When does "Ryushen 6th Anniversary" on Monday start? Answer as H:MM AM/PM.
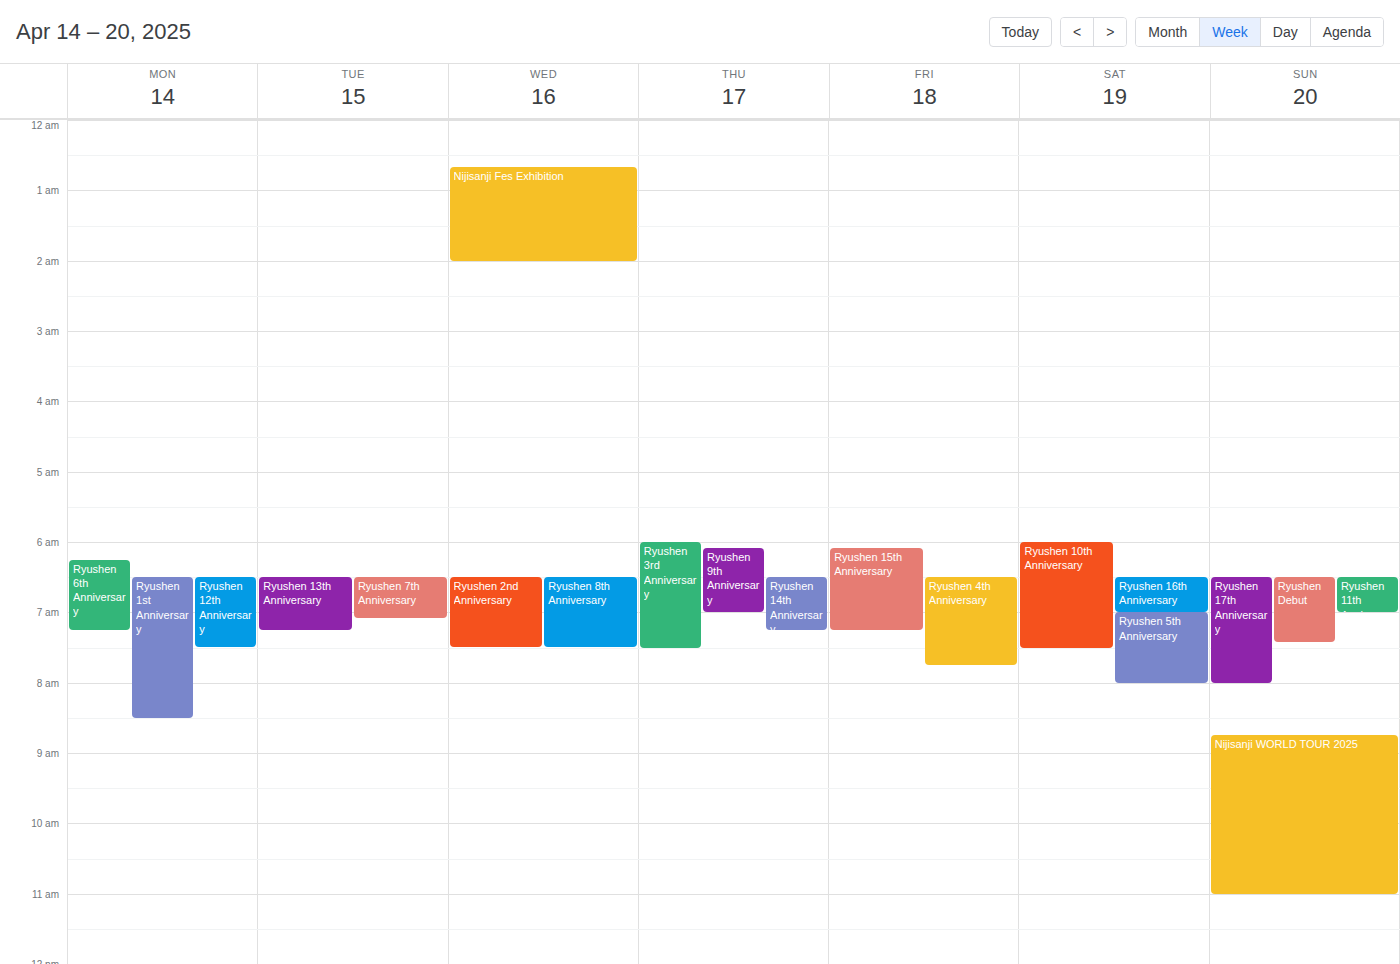
6:15 AM